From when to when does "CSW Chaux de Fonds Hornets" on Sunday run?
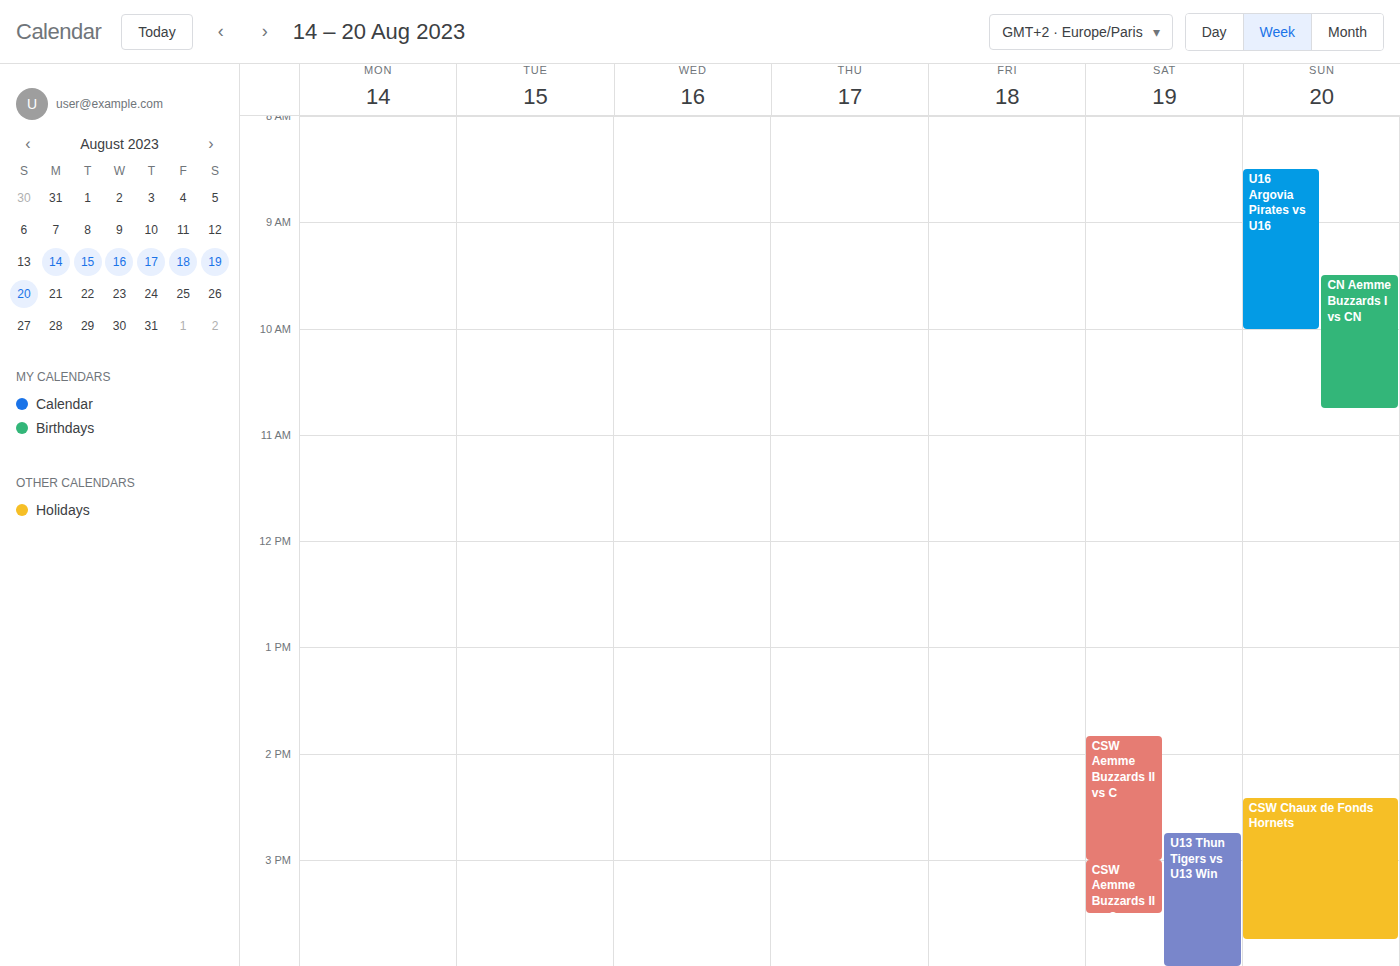
2:25 PM to 3:45 PM